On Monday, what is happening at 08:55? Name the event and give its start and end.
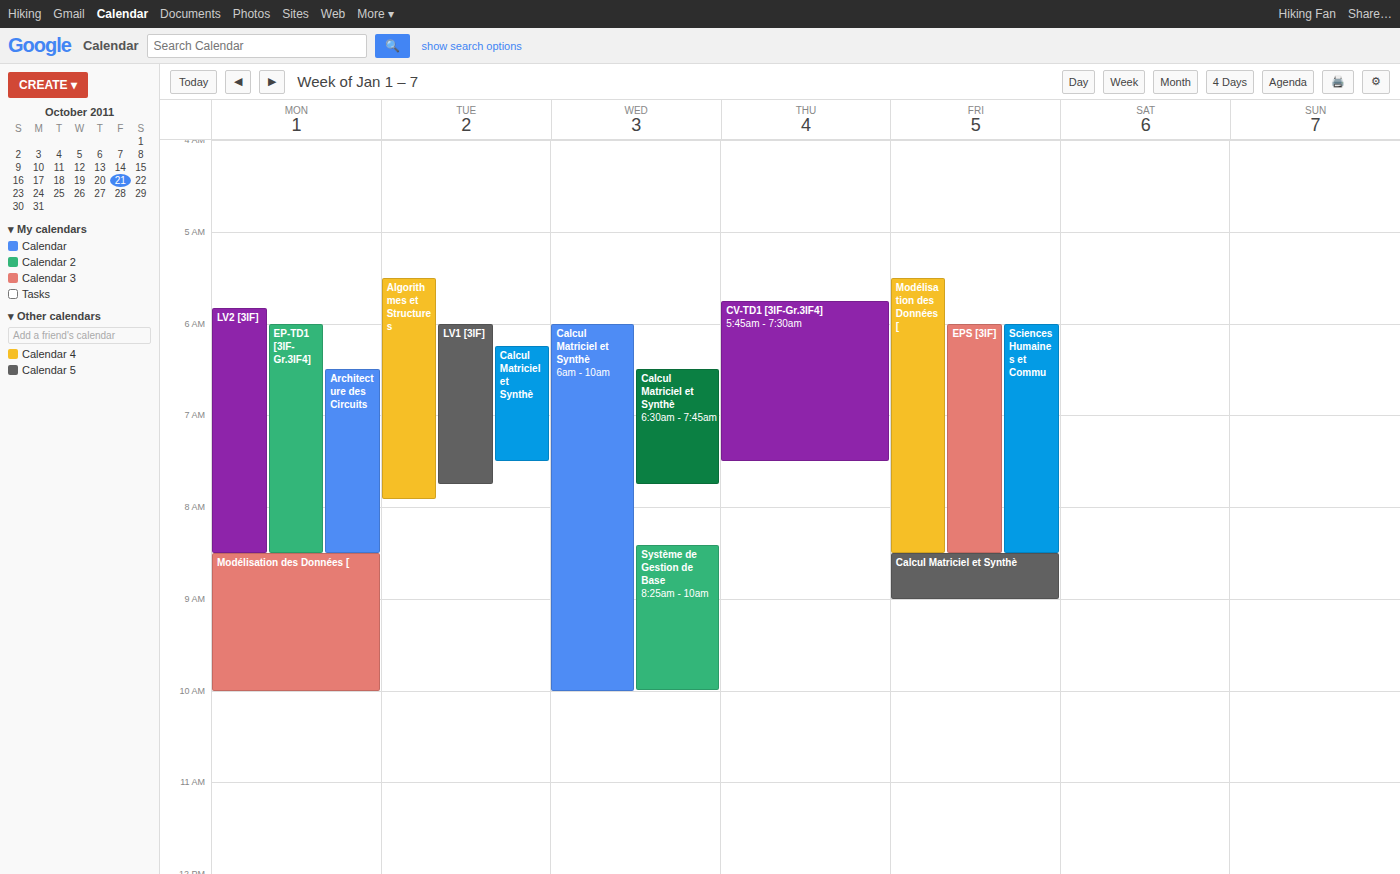
"Modélisation des Données [", 08:30 to 10:00